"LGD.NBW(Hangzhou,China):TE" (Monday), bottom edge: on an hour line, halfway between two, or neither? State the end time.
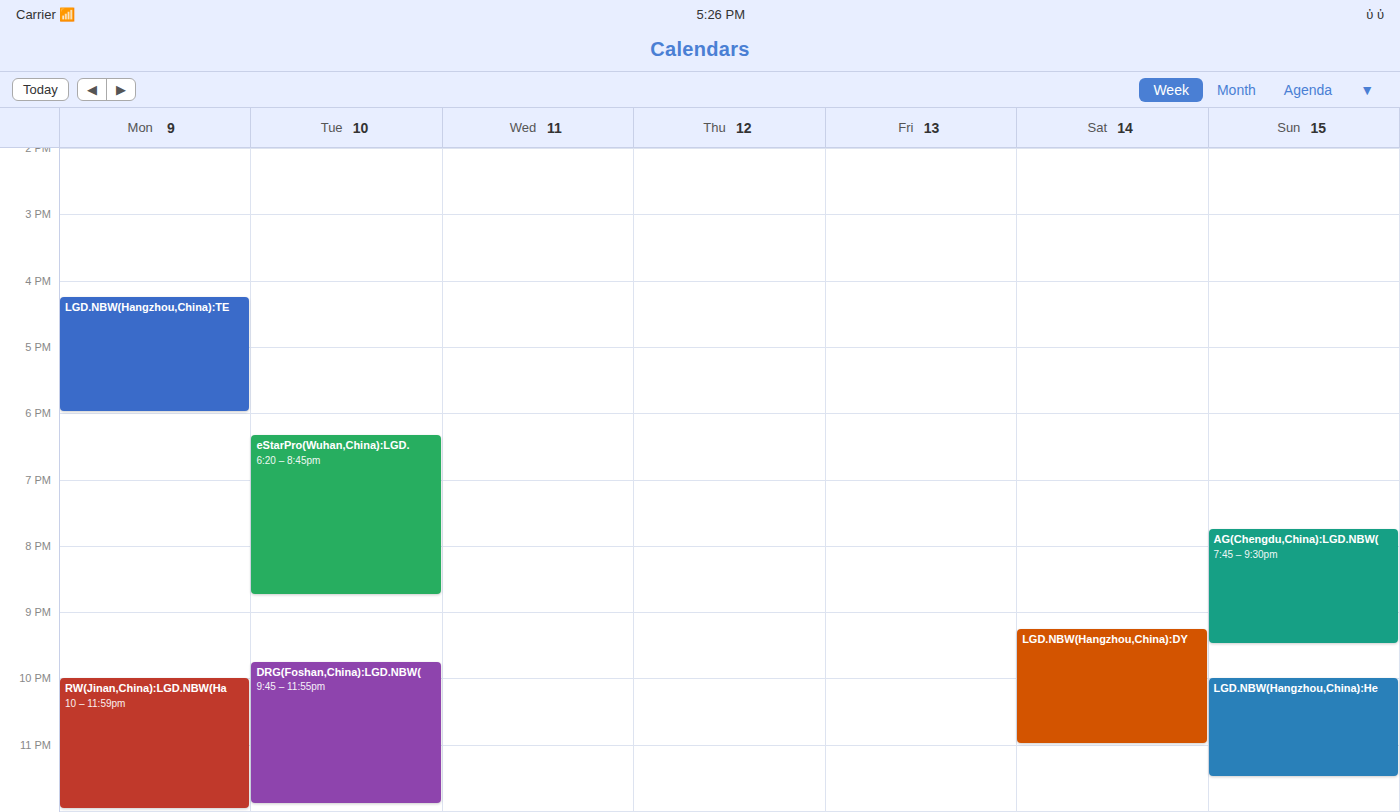
6:00 PM -- exactly on the 6 PM line.